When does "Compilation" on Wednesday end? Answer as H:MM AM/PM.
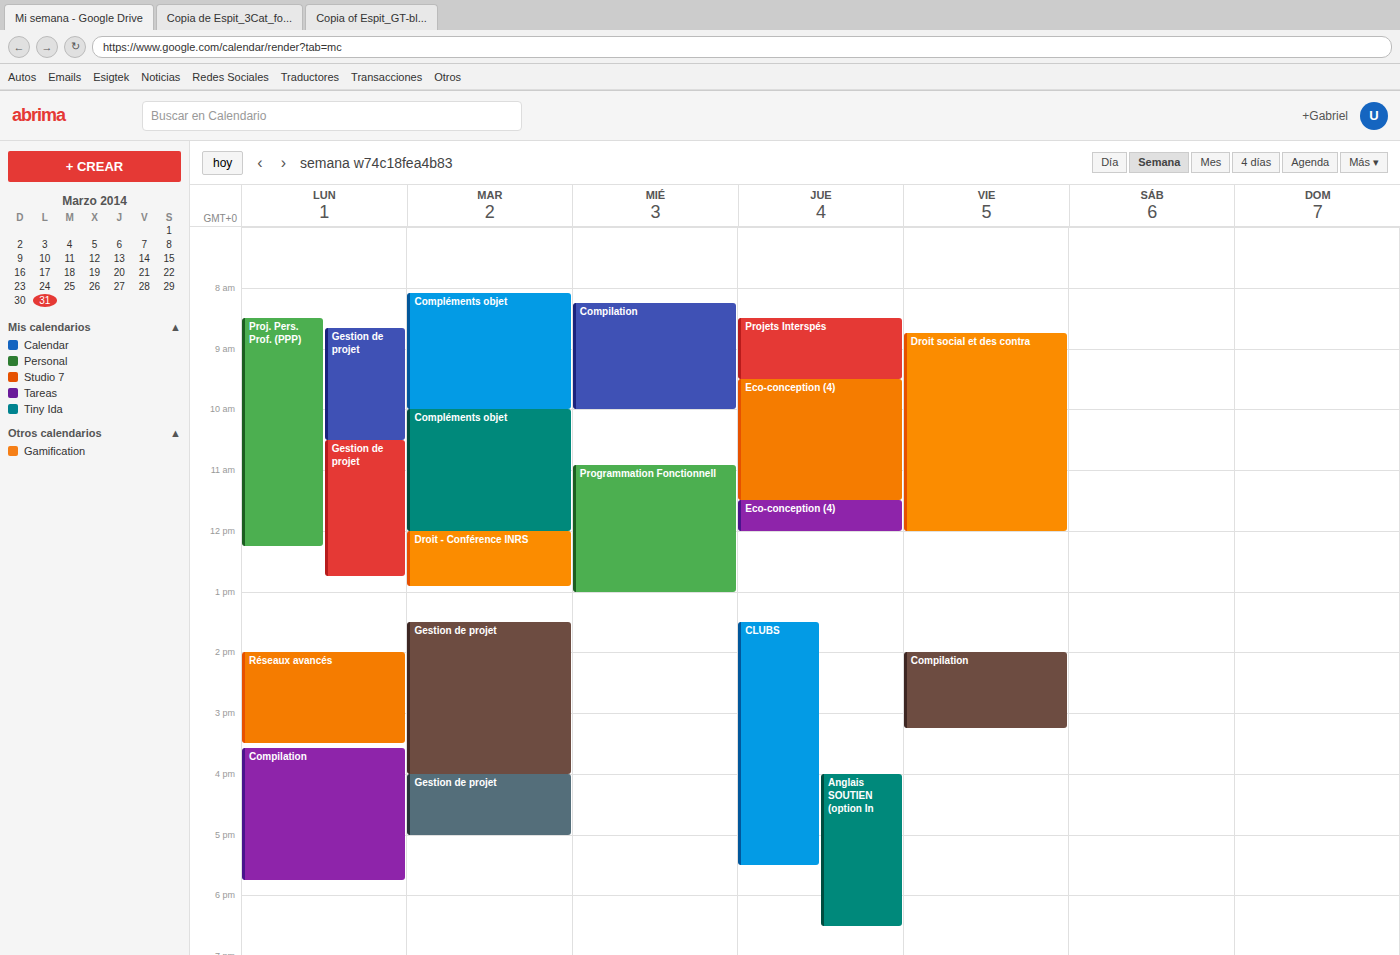
10:00 AM